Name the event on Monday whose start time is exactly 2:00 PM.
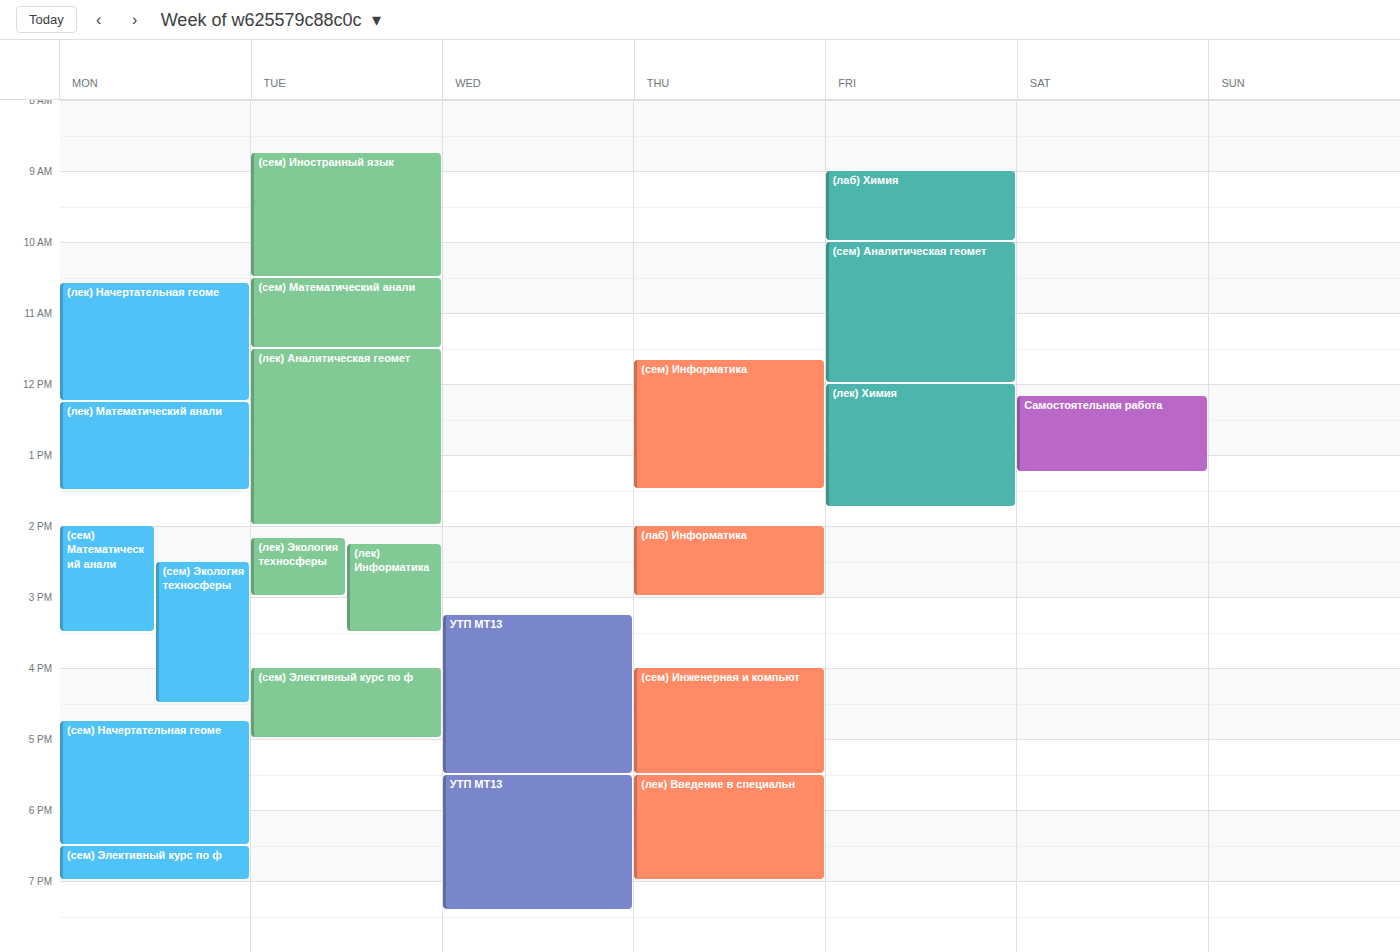
"(сем) Математический анали"